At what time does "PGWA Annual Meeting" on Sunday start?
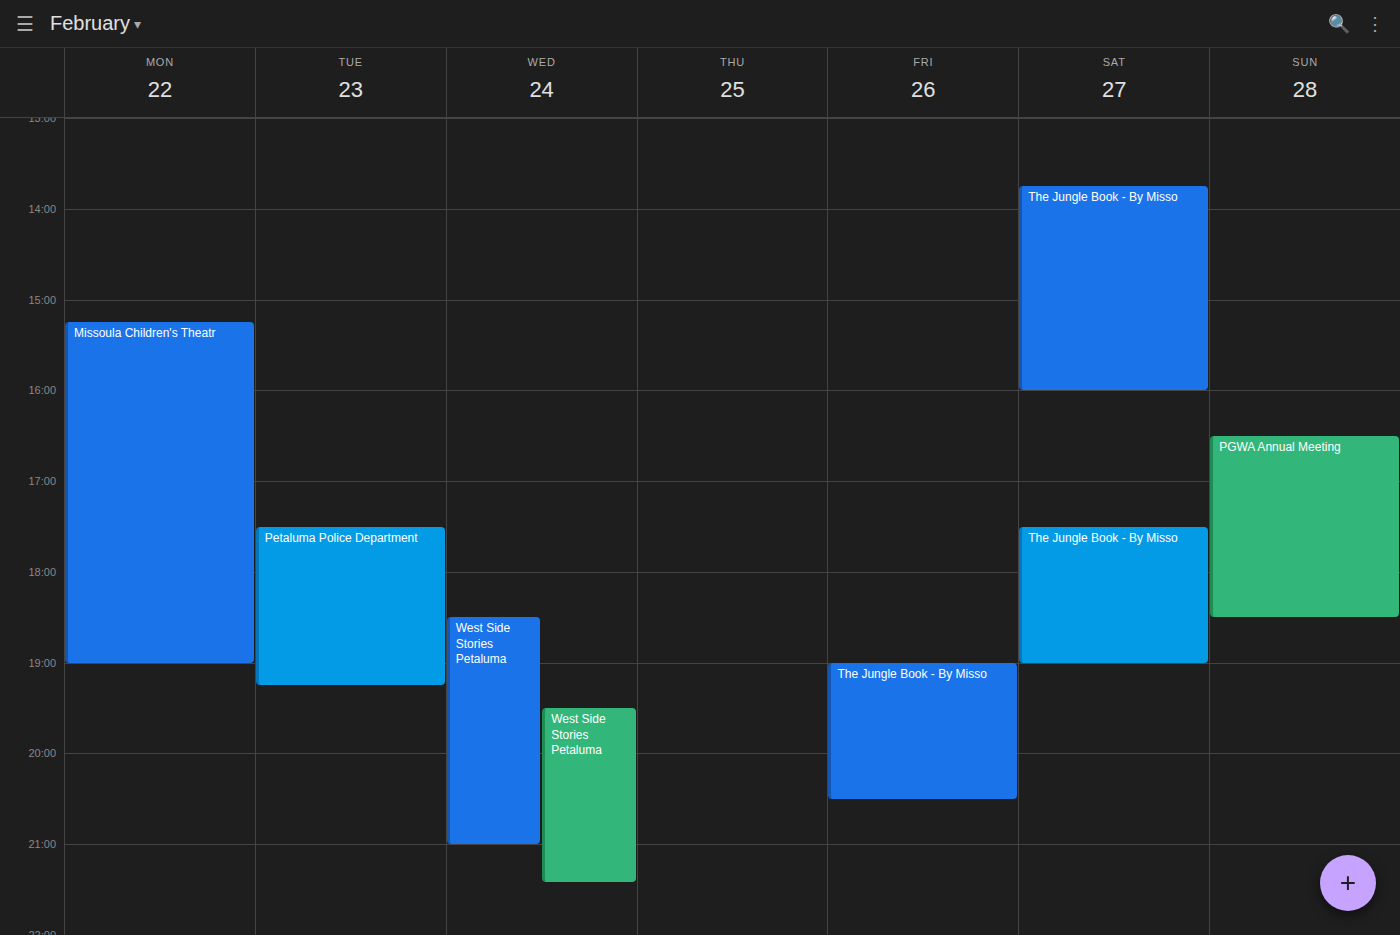
4:30 PM